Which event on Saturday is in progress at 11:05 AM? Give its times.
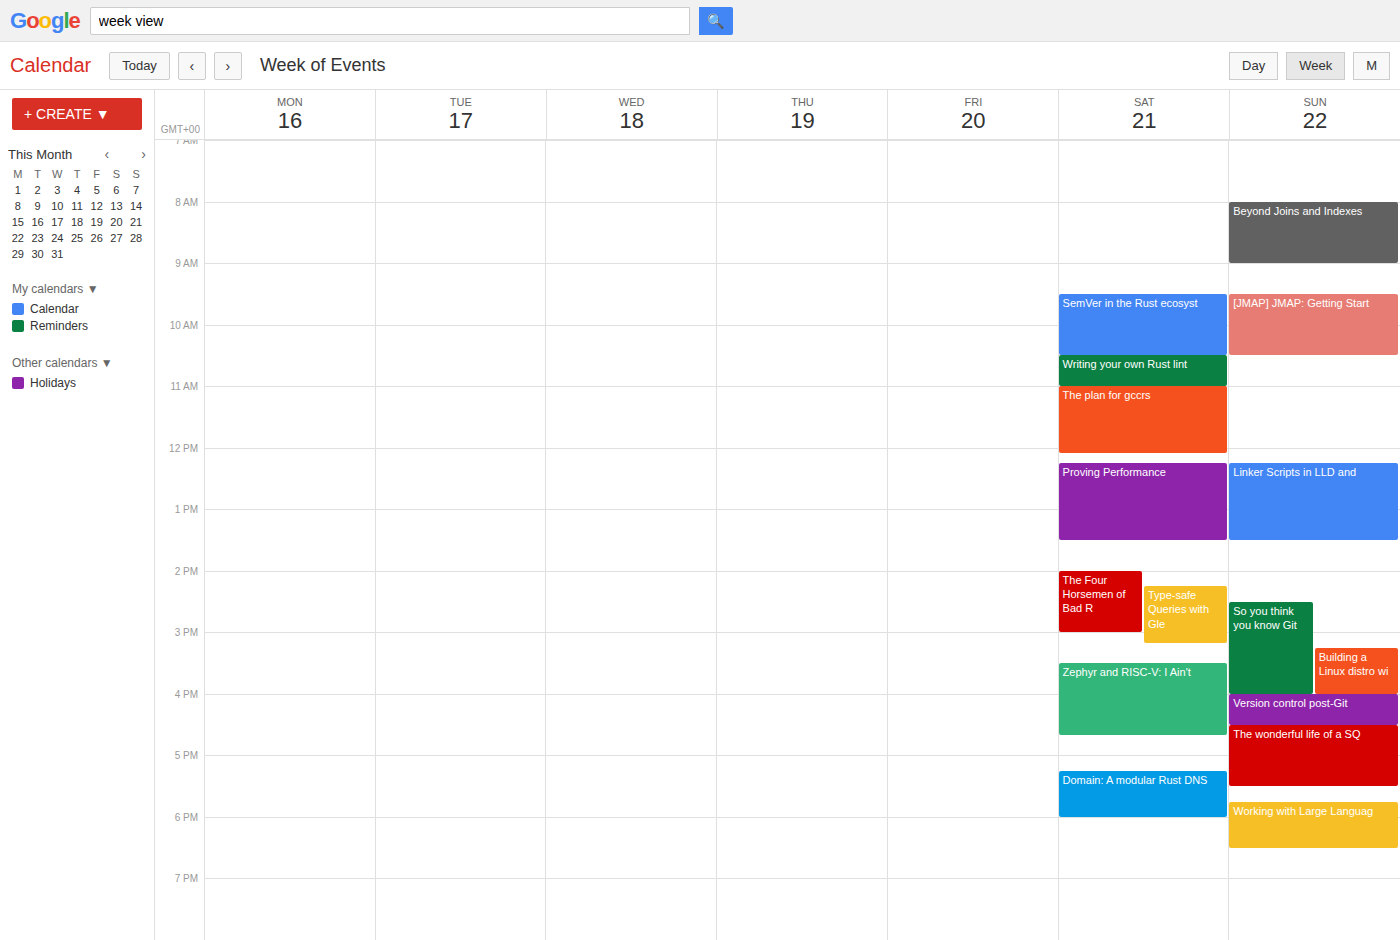
"The plan for gccrs", 11:00 AM to 12:05 PM